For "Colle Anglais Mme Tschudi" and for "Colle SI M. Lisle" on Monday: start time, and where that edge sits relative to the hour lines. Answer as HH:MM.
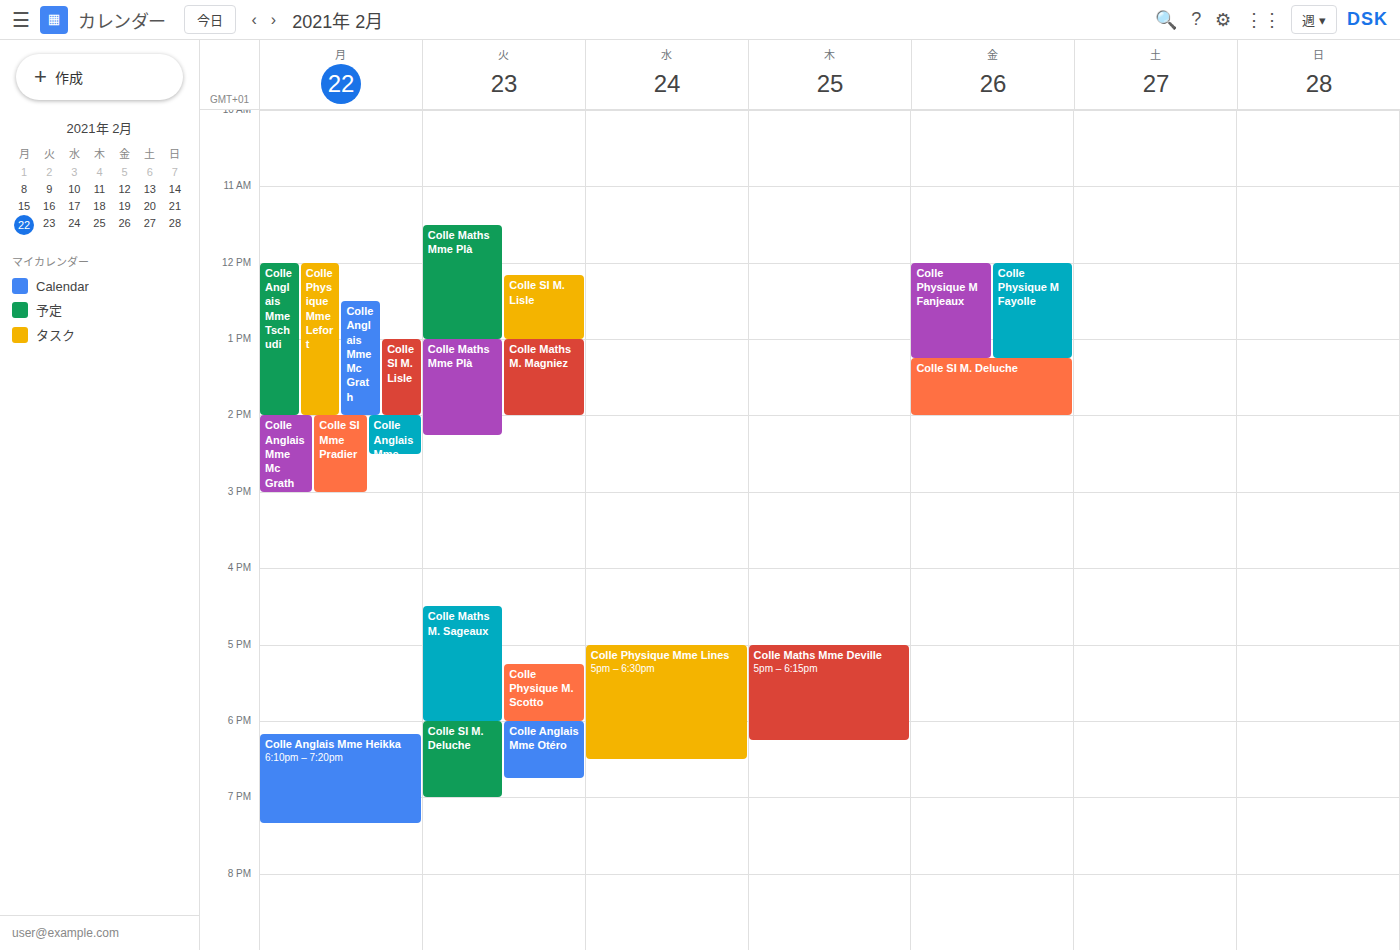
"Colle Anglais Mme Tschudi": 12:00, exactly on the 12:00 line. "Colle SI M. Lisle": 13:00, exactly on the 13:00 line.